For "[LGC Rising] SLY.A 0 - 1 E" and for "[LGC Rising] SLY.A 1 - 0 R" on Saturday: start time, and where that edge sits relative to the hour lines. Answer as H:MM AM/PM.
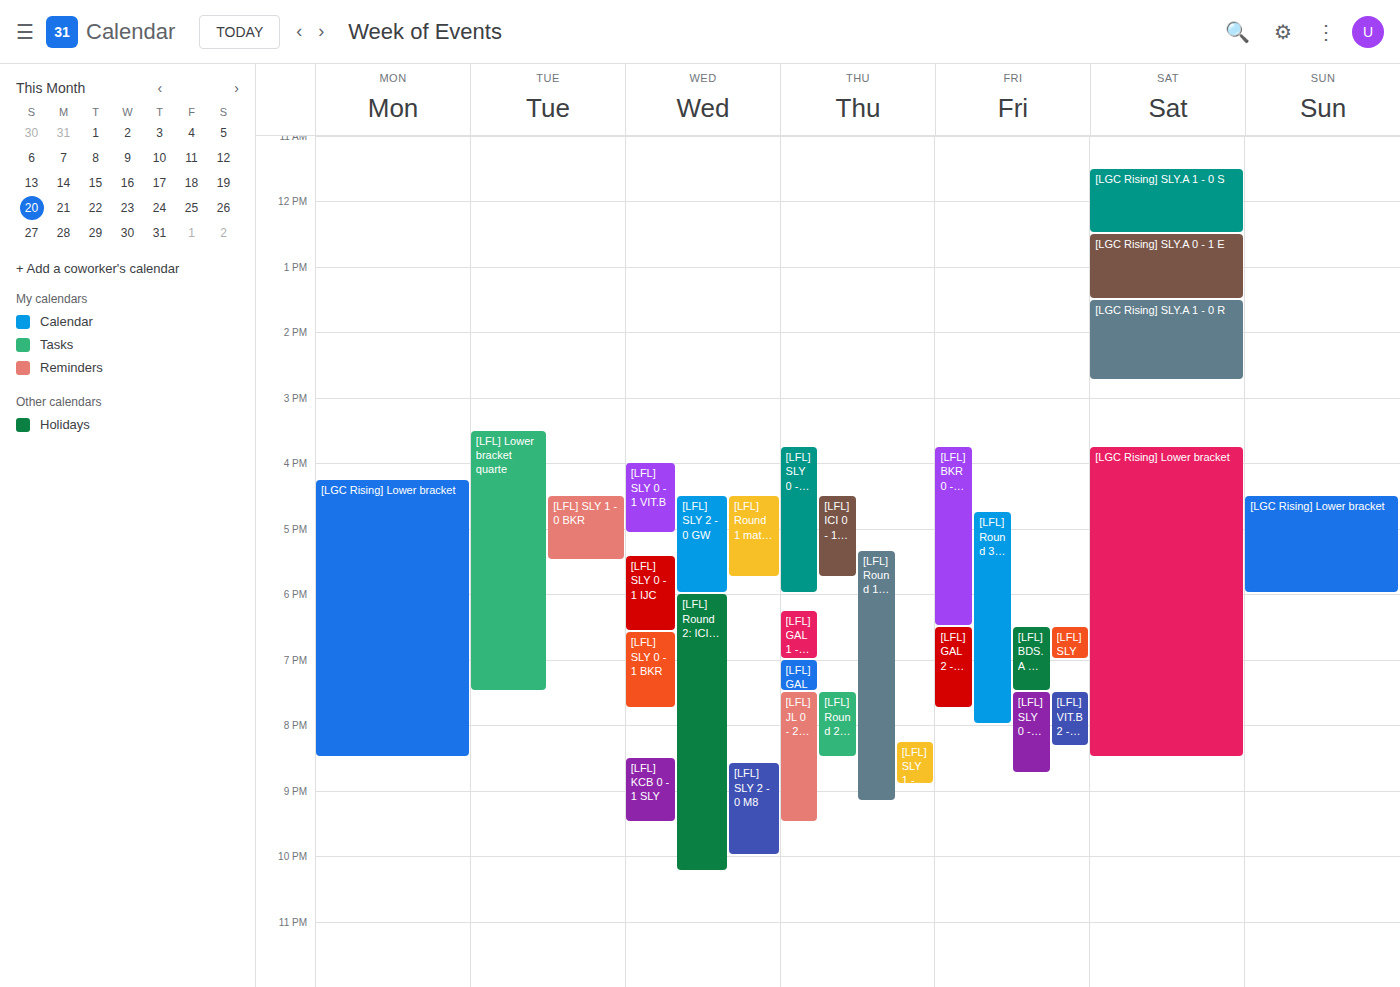
"[LGC Rising] SLY.A 0 - 1 E": 12:30 PM, halfway between the 12 PM and 1 PM lines. "[LGC Rising] SLY.A 1 - 0 R": 1:30 PM, halfway between the 1 PM and 2 PM lines.